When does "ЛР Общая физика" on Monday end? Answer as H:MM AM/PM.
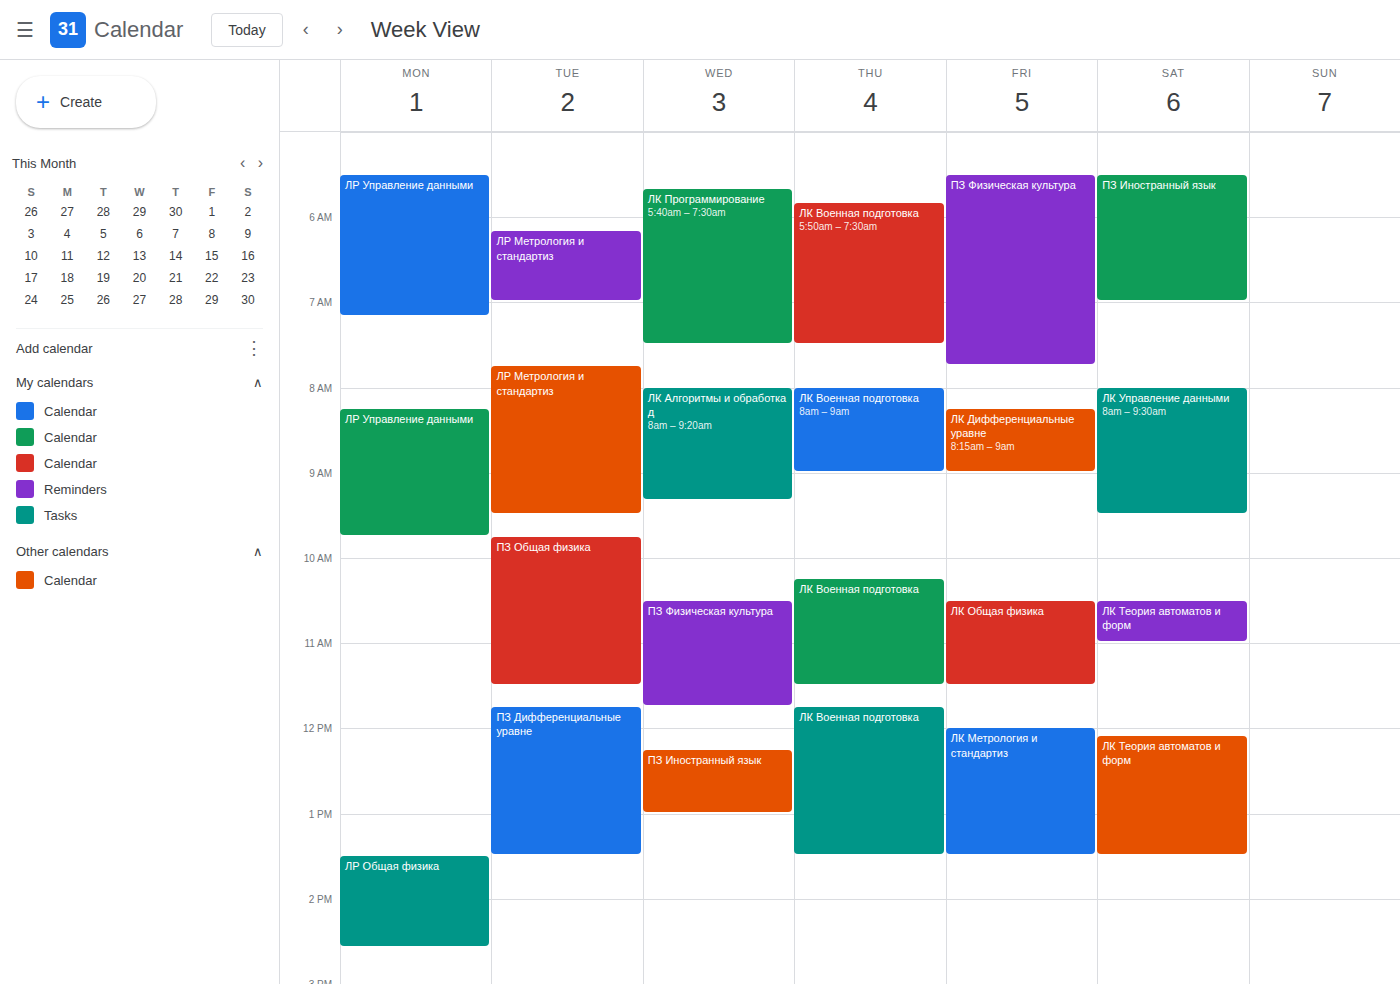
2:35 PM